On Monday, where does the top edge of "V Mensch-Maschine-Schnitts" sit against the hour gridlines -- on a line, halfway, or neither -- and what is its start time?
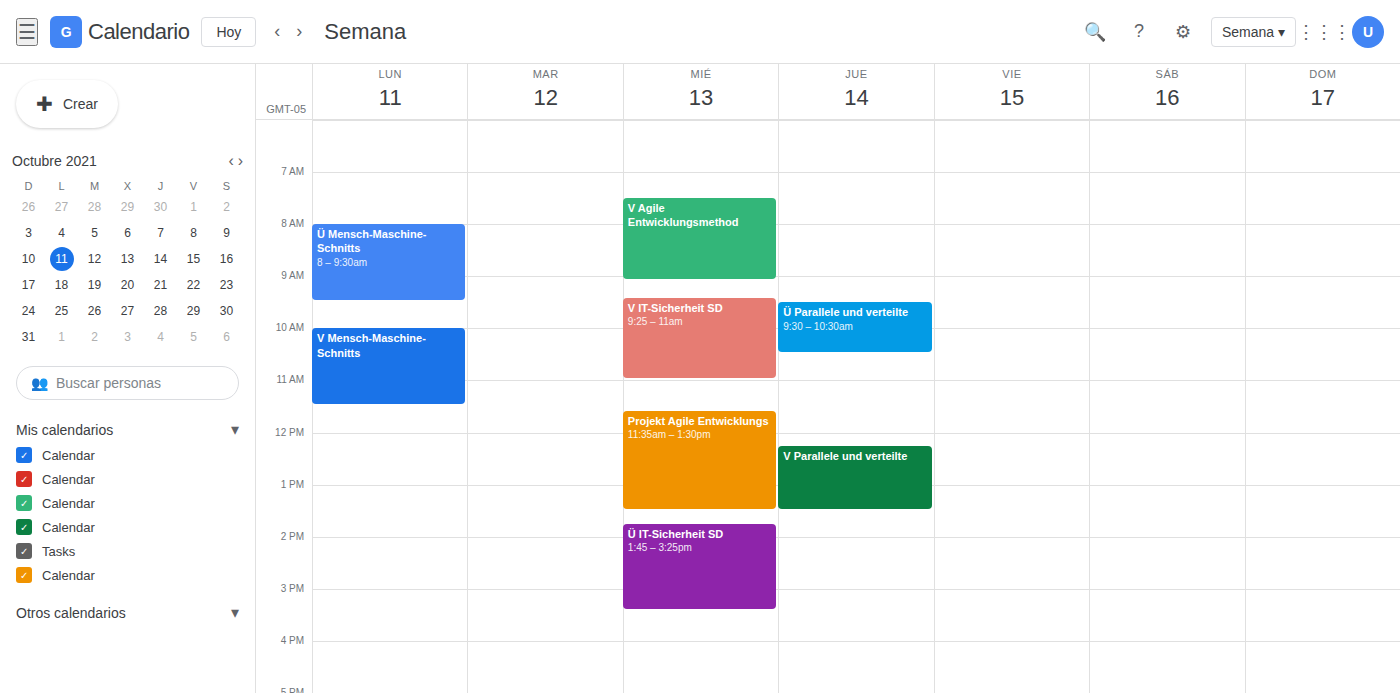
10:00 -- exactly on the 10:00 line.